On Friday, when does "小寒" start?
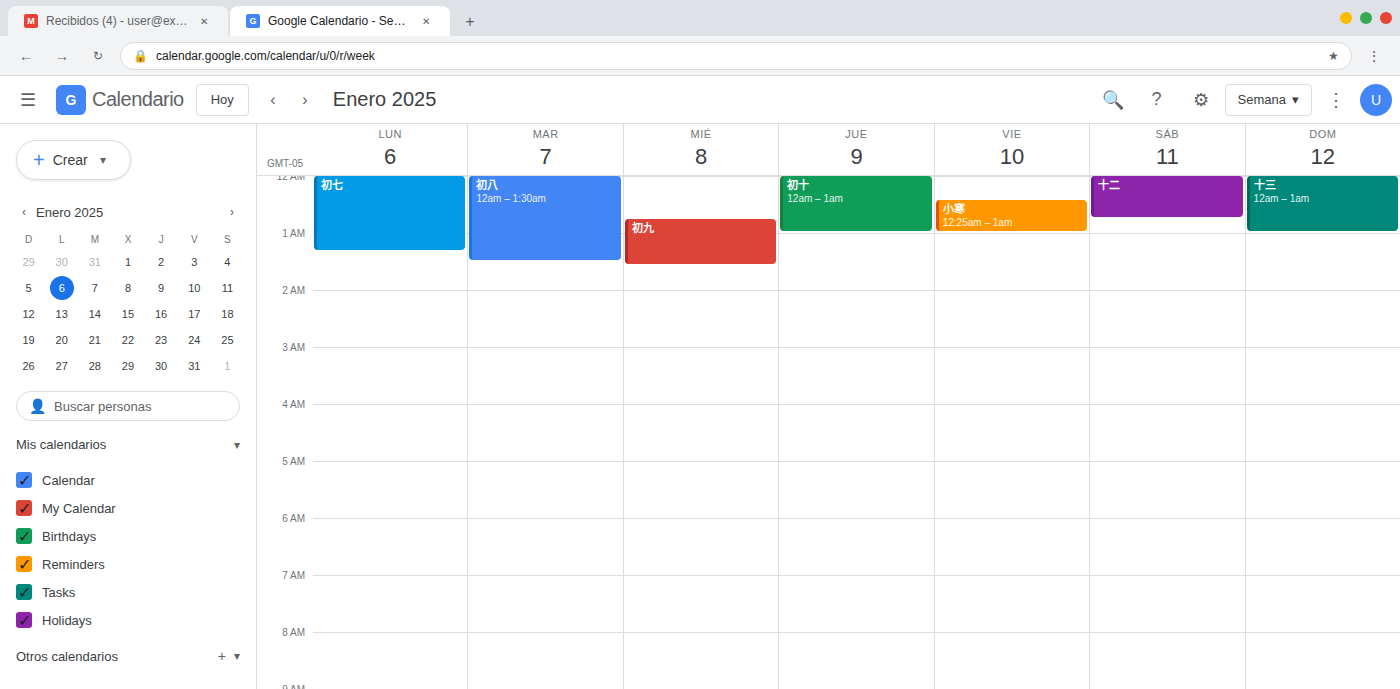
12:25 AM